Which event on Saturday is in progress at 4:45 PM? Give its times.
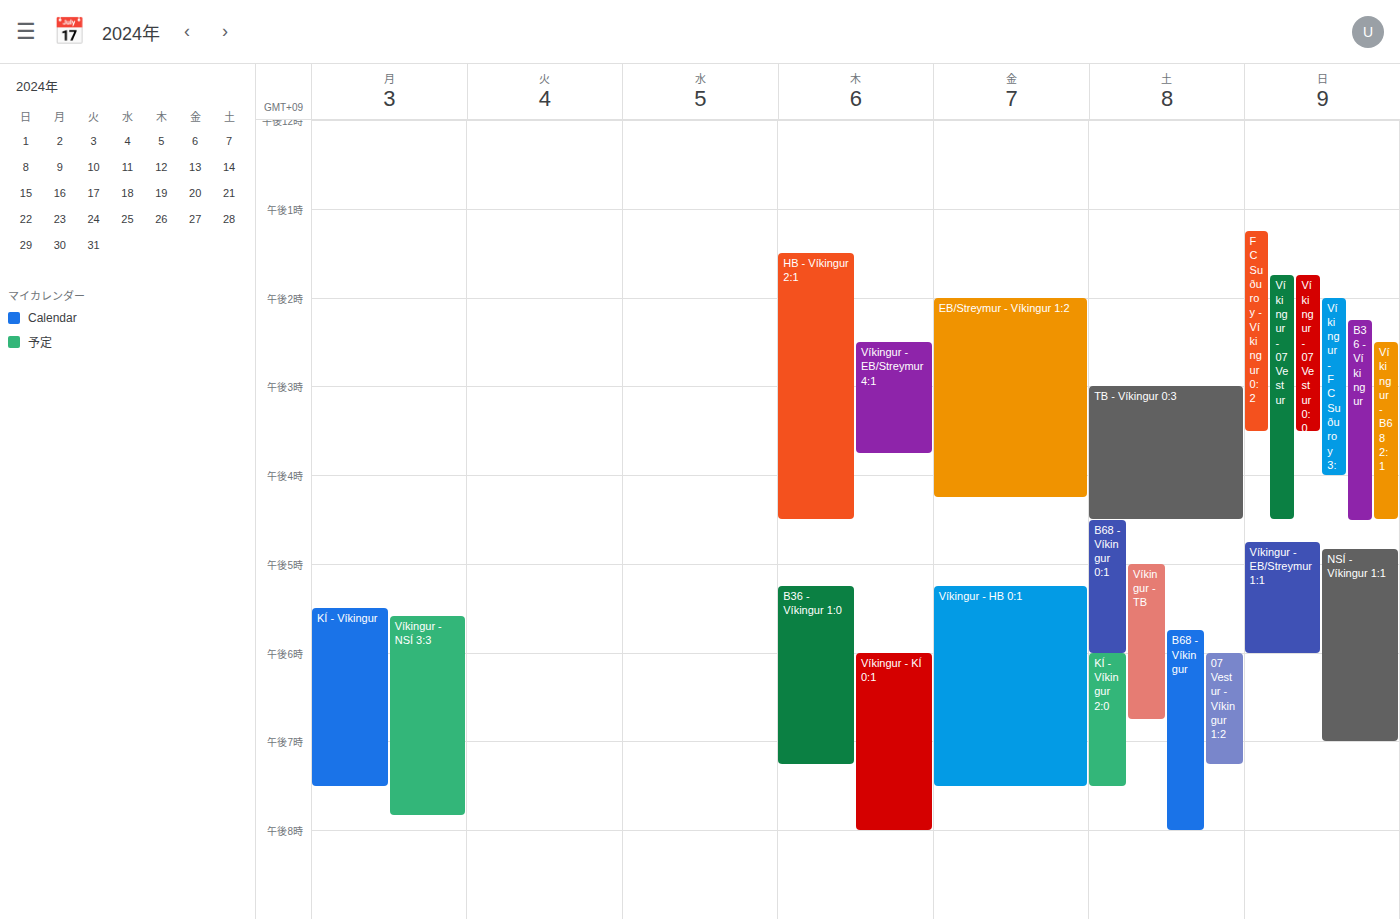
"B68 - Víkingur 0:1", 4:30 PM to 6:00 PM